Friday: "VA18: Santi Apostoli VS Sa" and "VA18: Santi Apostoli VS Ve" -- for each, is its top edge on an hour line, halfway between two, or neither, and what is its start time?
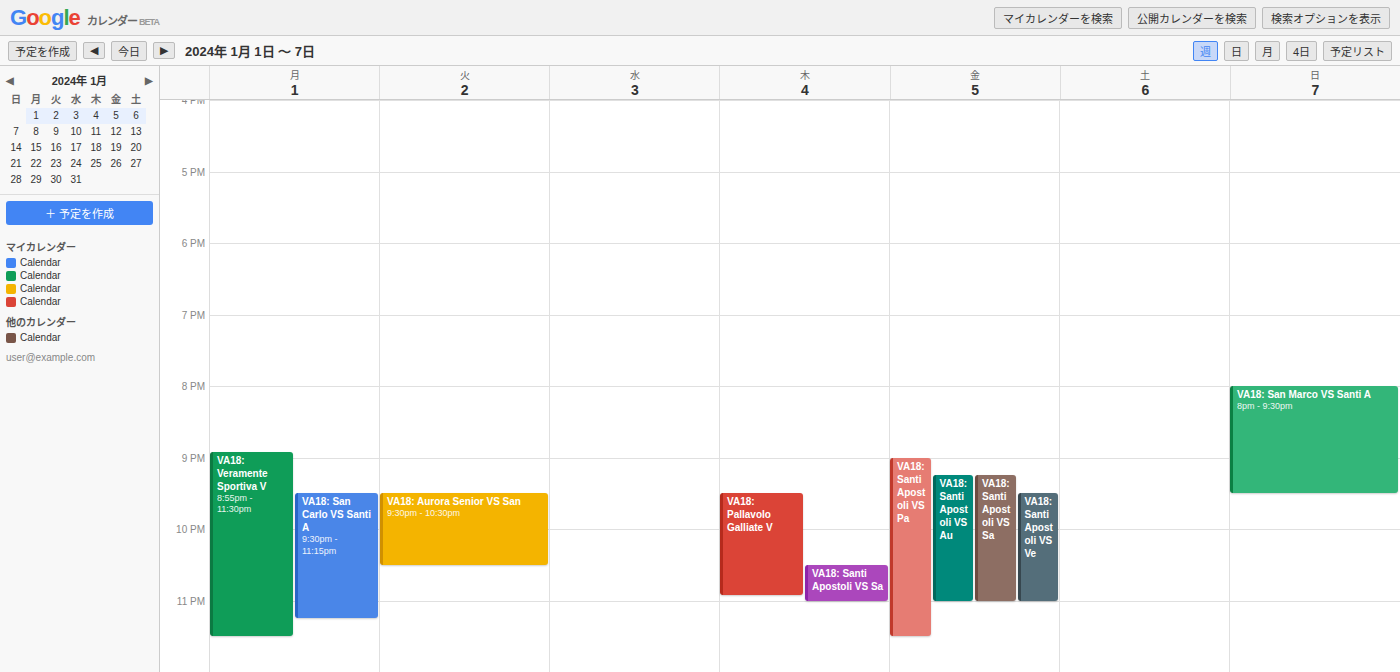
"VA18: Santi Apostoli VS Sa": 9:15 PM, neither: a quarter of the way from the 9 PM line to the 10 PM line. "VA18: Santi Apostoli VS Ve": 9:30 PM, halfway between the 9 PM and 10 PM lines.